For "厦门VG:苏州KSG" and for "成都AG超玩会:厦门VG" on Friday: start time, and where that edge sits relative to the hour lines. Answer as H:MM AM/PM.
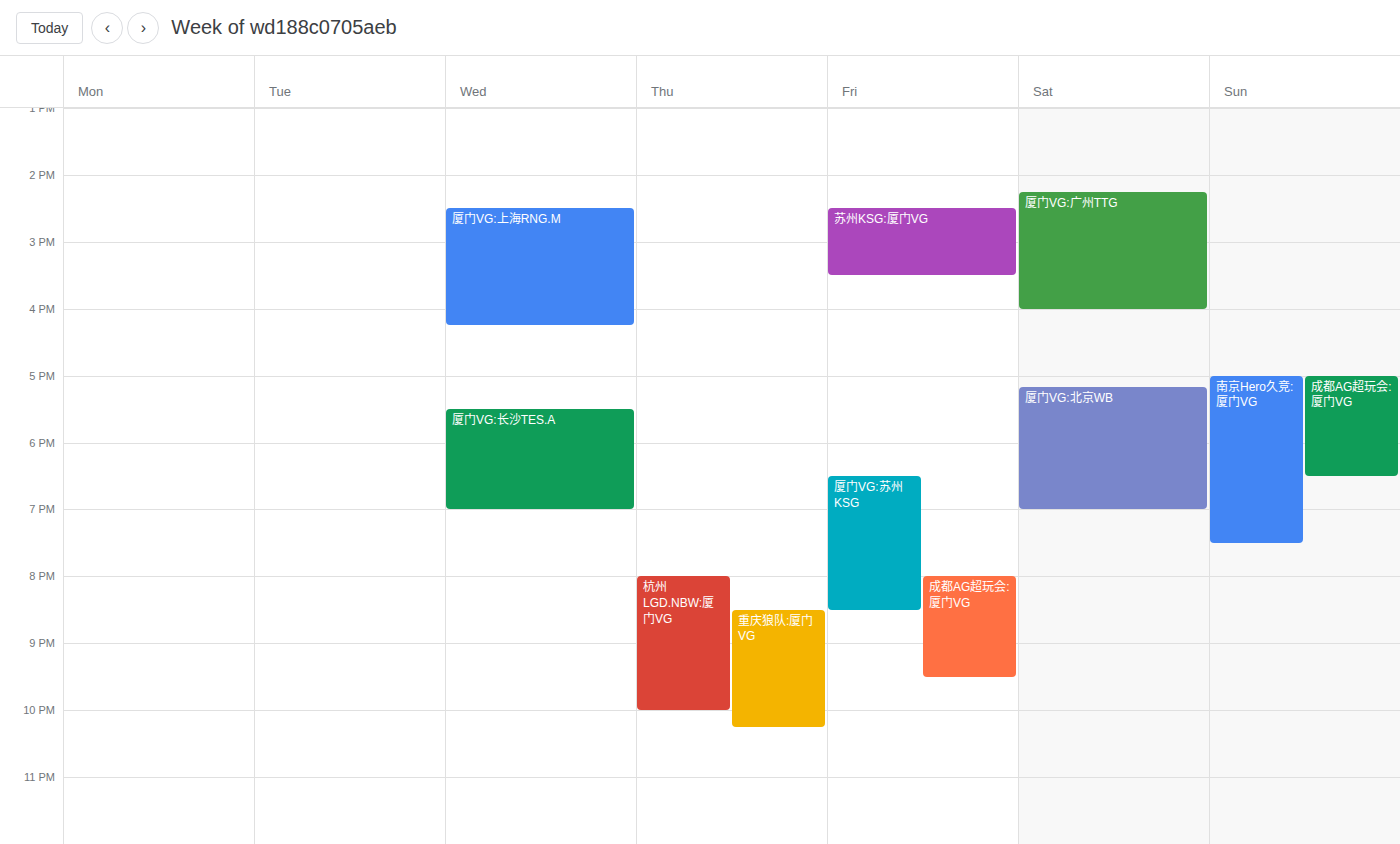
"厦门VG:苏州KSG": 6:30 PM, halfway between the 6 PM and 7 PM lines. "成都AG超玩会:厦门VG": 8:00 PM, exactly on the 8 PM line.